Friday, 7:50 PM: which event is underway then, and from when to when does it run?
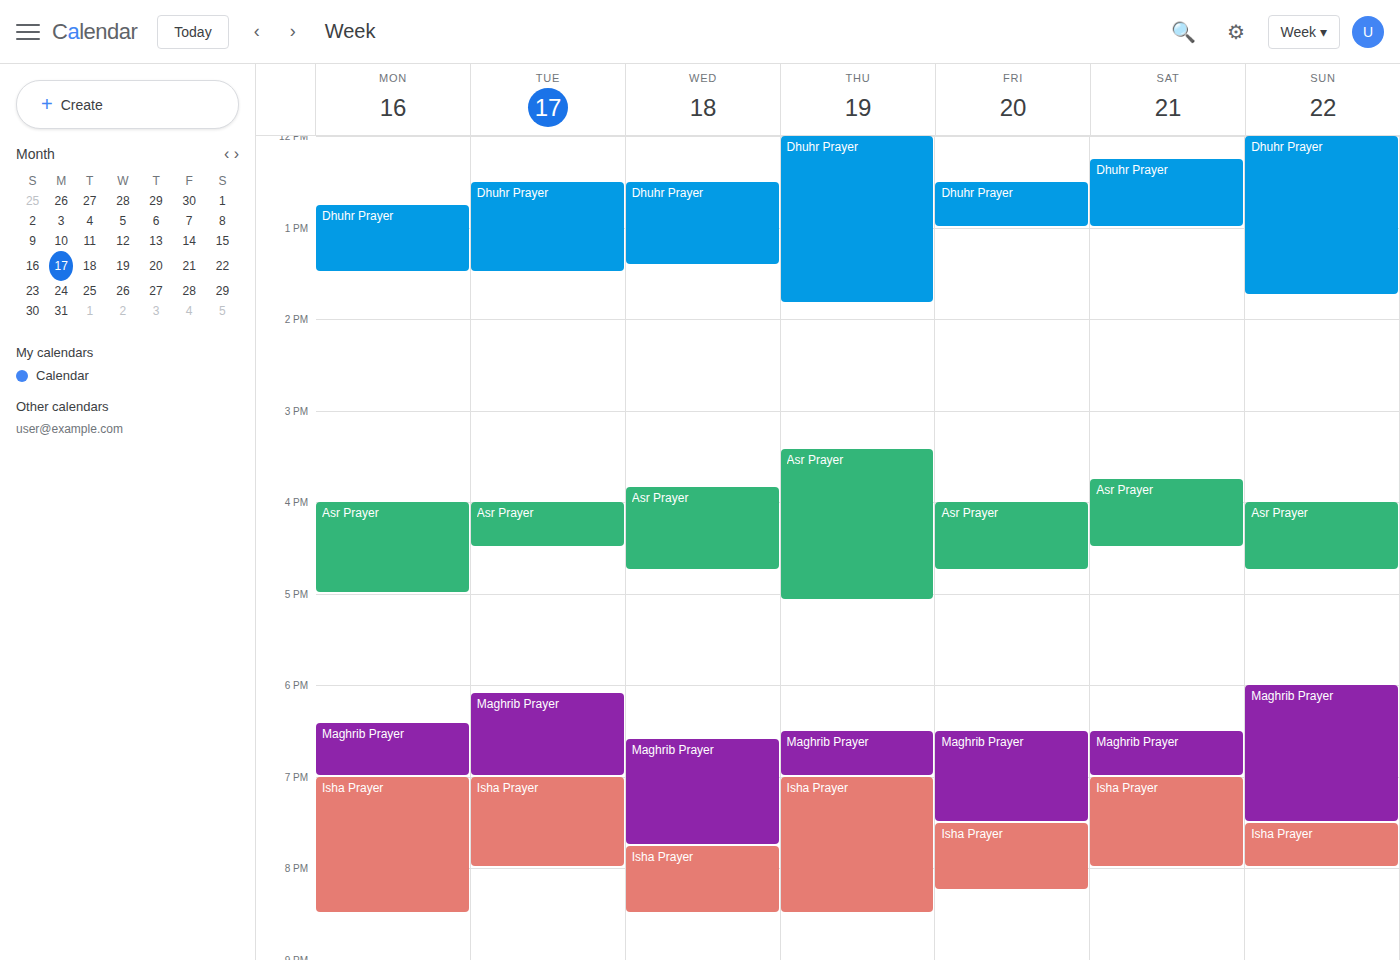
"Isha Prayer", 7:30 PM to 8:15 PM